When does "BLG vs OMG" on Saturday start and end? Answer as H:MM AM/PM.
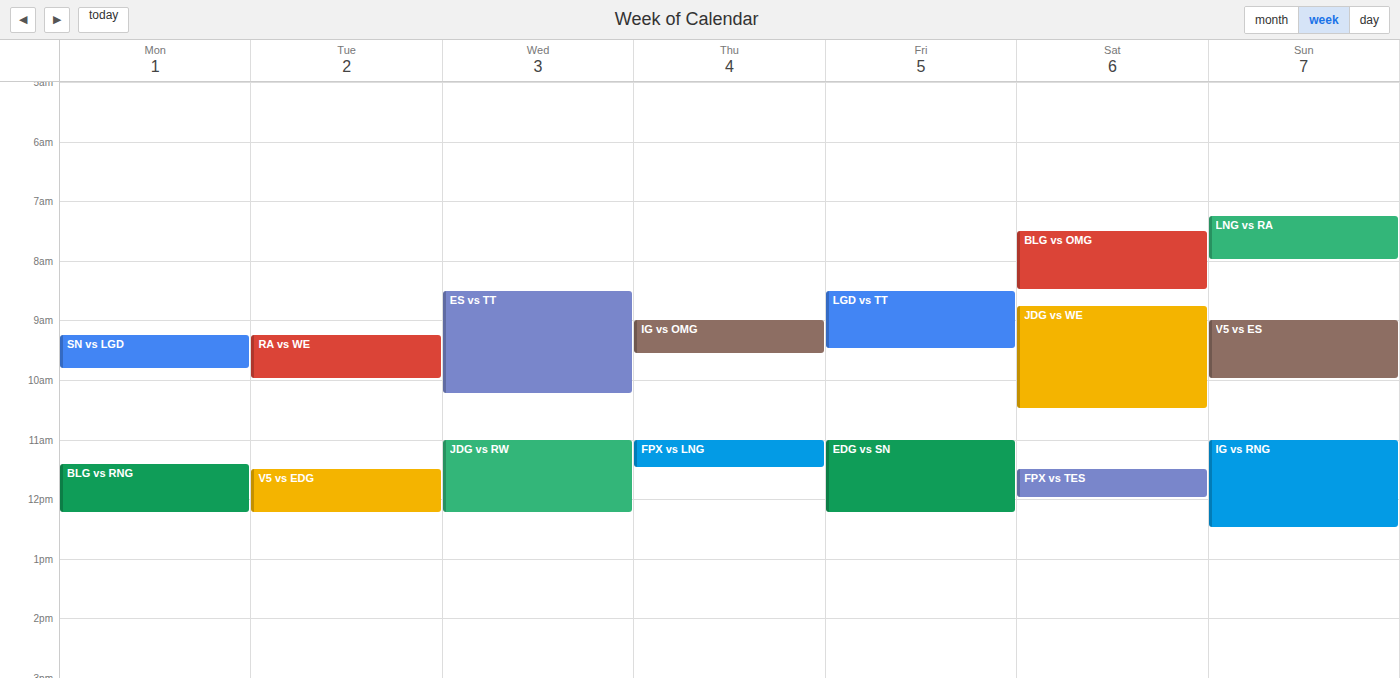
7:30 AM to 8:30 AM